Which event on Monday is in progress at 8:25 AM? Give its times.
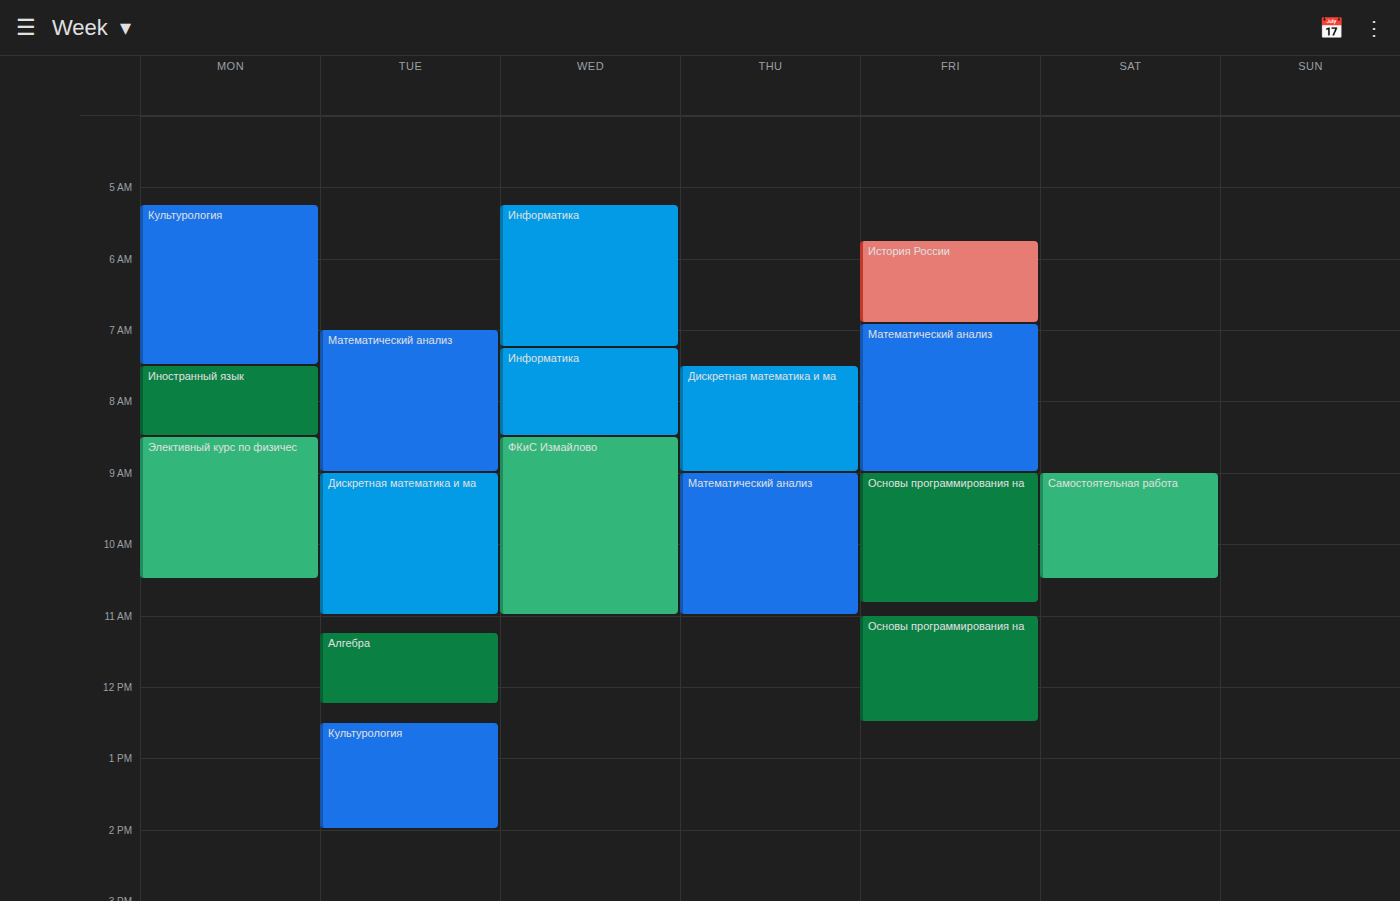
"Иностранный язык", 7:30 AM to 8:30 AM